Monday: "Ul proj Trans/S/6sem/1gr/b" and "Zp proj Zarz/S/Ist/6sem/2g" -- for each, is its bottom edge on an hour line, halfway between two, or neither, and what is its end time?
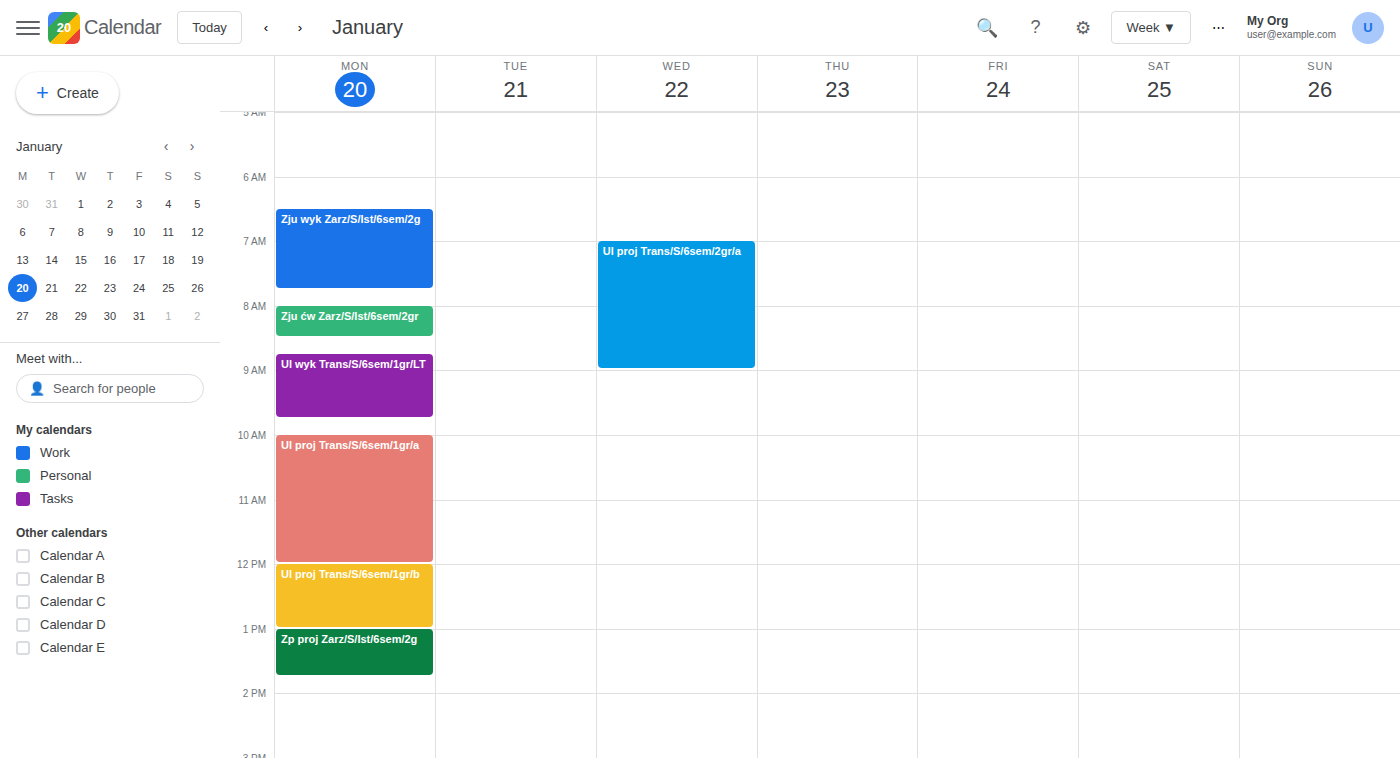
"Ul proj Trans/S/6sem/1gr/b": 1:00 PM, exactly on the 1 PM line. "Zp proj Zarz/S/Ist/6sem/2g": 1:45 PM, neither: three quarters of the way from the 1 PM line to the 2 PM line.